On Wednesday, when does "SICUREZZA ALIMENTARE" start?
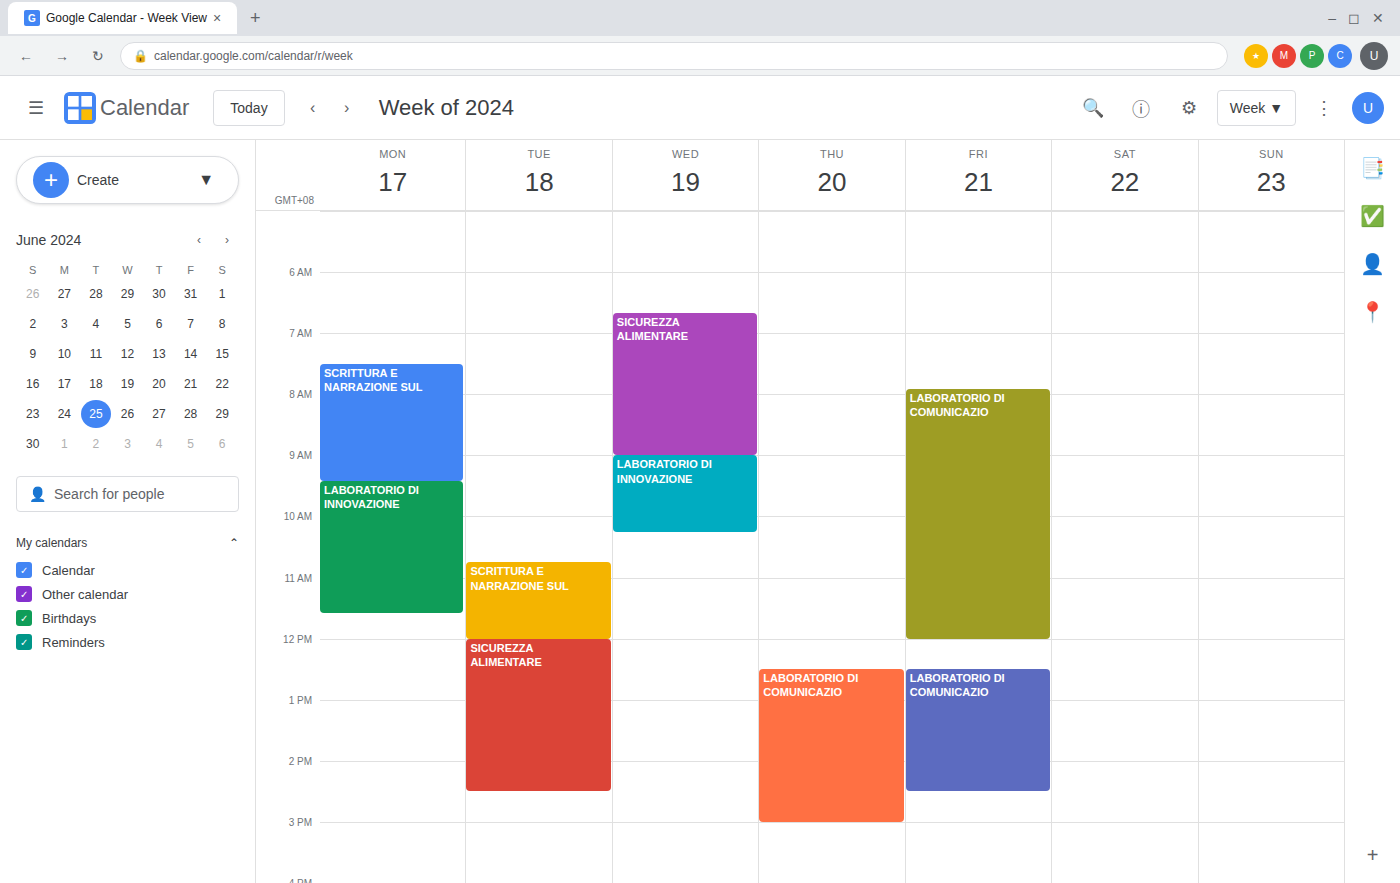
06:40